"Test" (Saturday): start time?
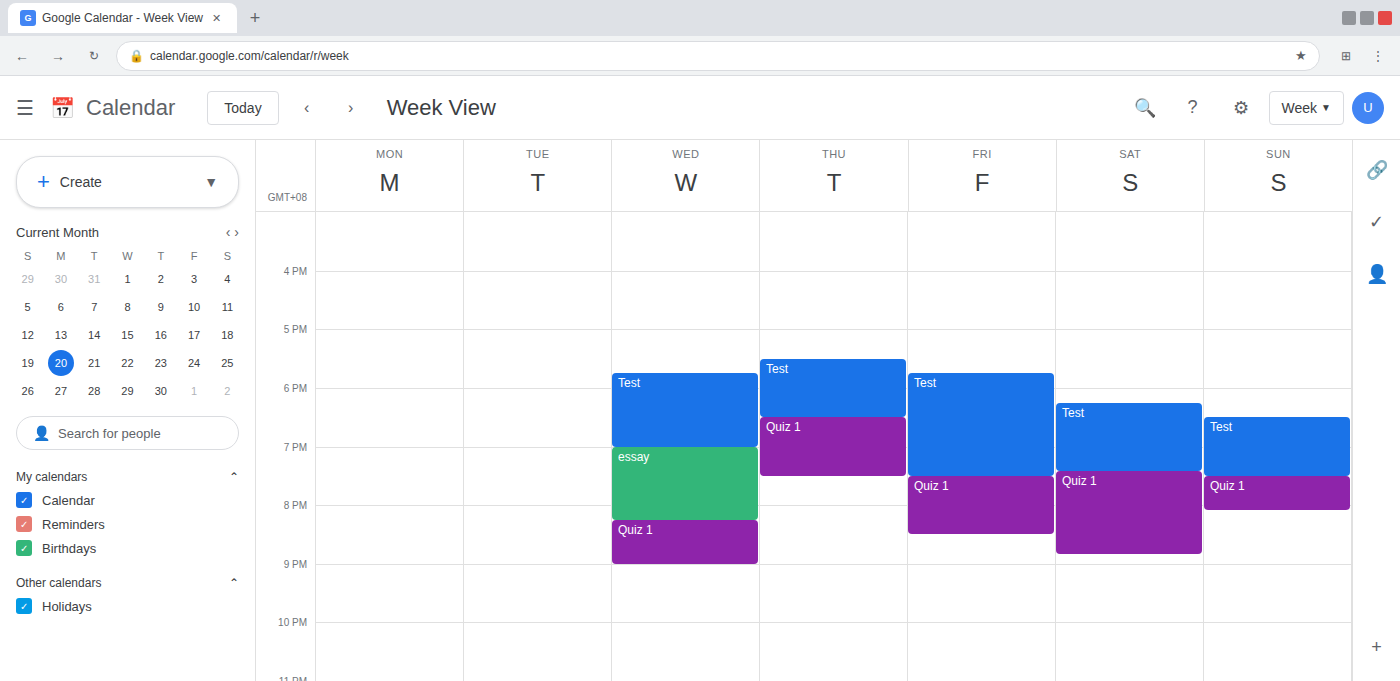
6:15 PM